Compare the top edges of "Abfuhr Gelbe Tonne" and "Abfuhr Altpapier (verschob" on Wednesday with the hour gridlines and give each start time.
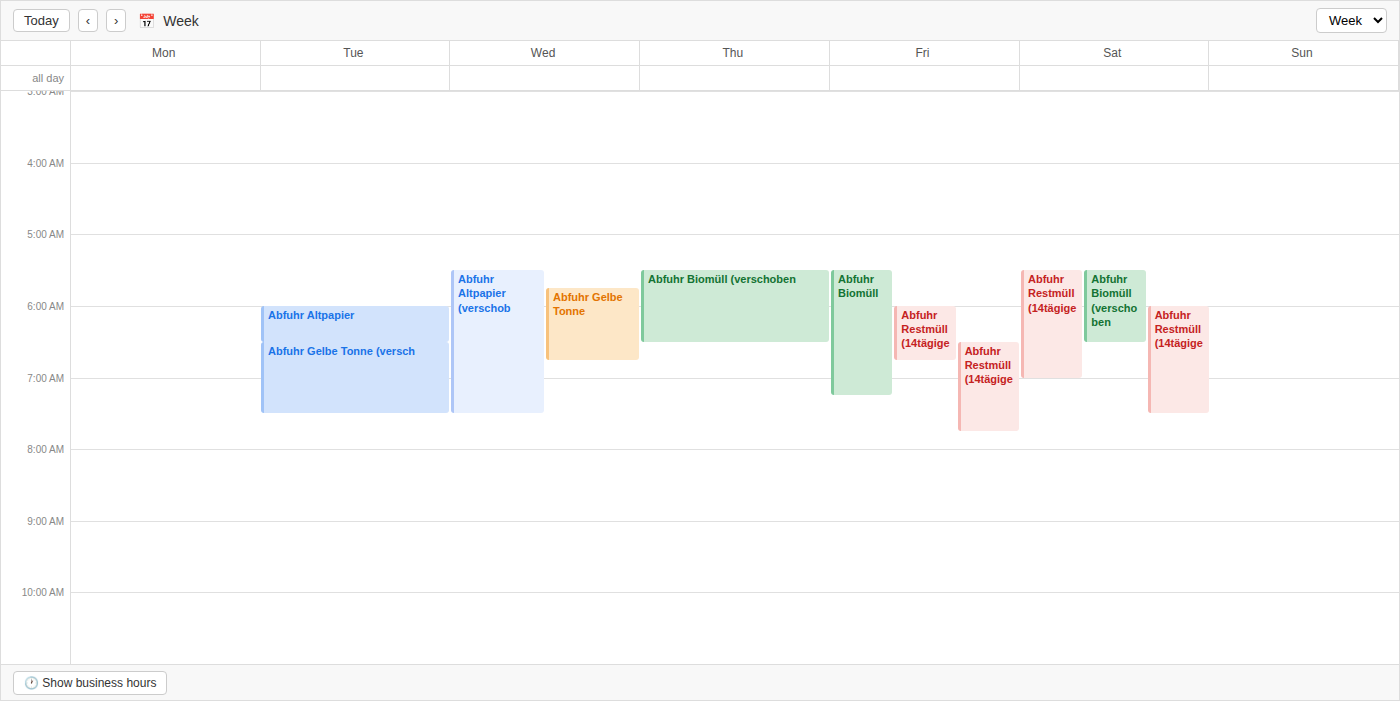
"Abfuhr Gelbe Tonne": 5:45 AM, neither: three quarters of the way from the 5 AM line to the 6 AM line. "Abfuhr Altpapier (verschob": 5:30 AM, halfway between the 5 AM and 6 AM lines.